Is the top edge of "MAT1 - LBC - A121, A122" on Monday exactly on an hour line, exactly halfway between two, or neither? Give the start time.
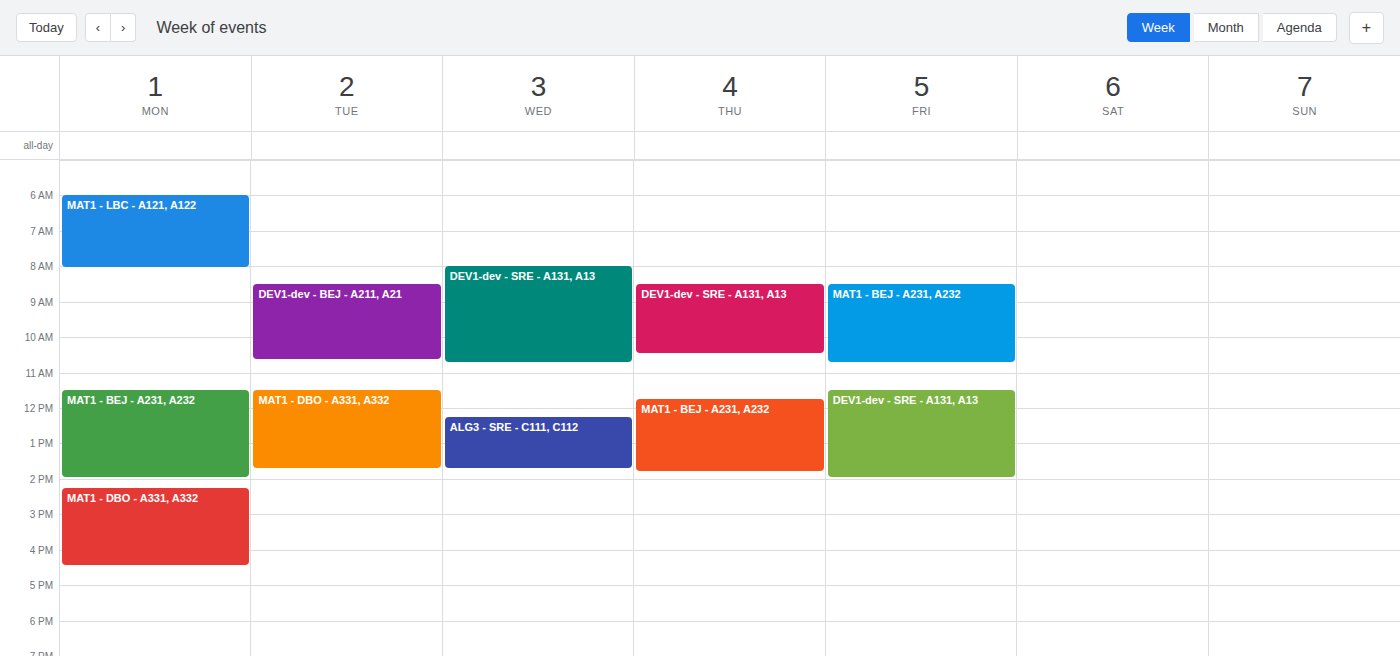
6:00 AM -- exactly on the 6 AM line.